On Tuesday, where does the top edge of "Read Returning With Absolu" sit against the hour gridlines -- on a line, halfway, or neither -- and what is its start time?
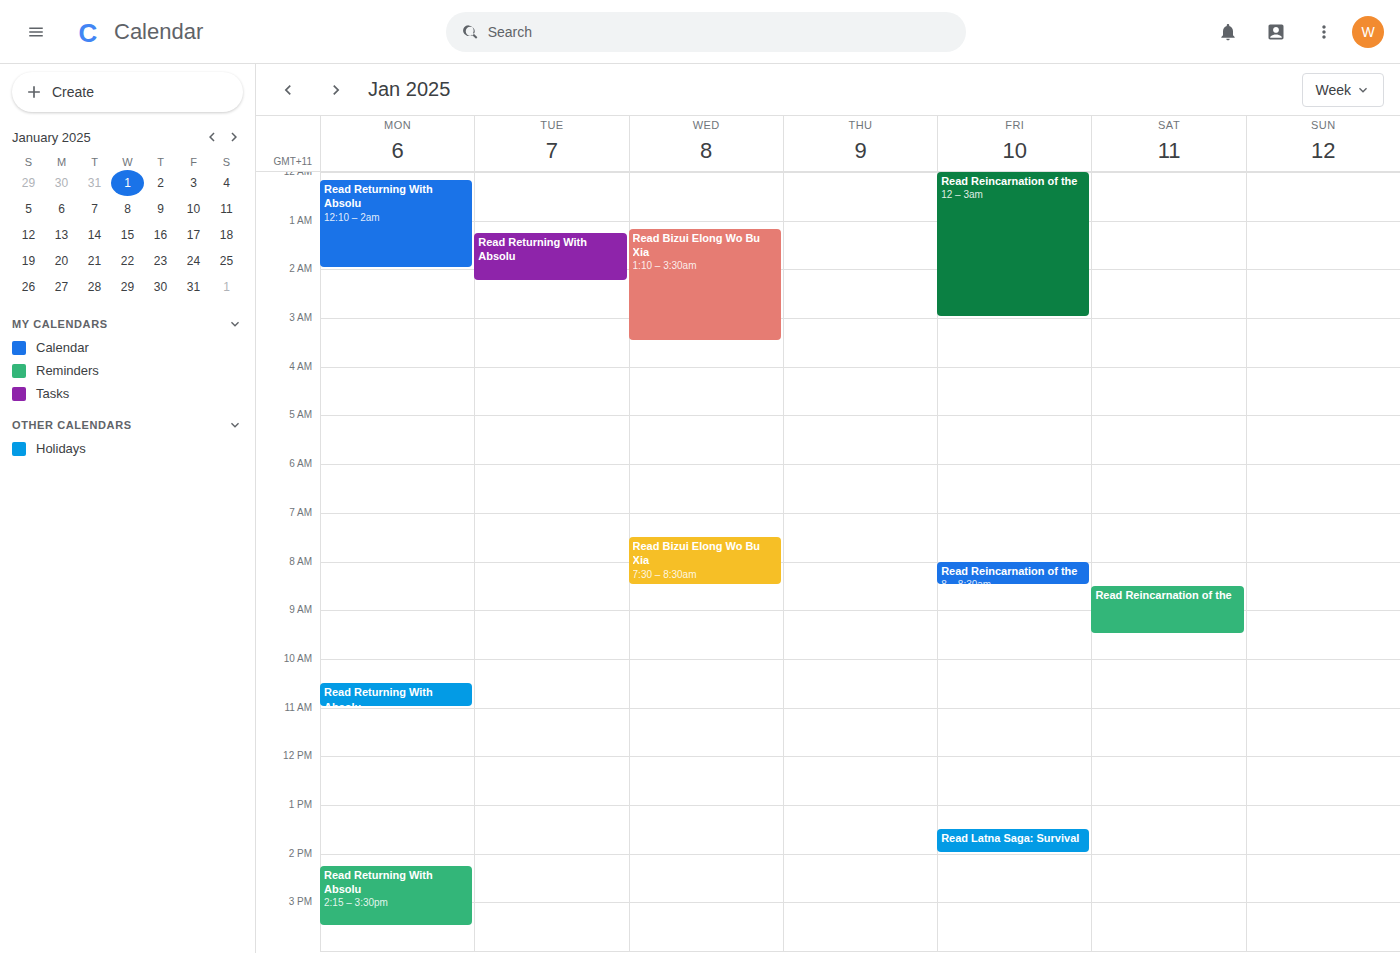
1:15 AM -- neither: a quarter of the way from the 1 AM line to the 2 AM line.